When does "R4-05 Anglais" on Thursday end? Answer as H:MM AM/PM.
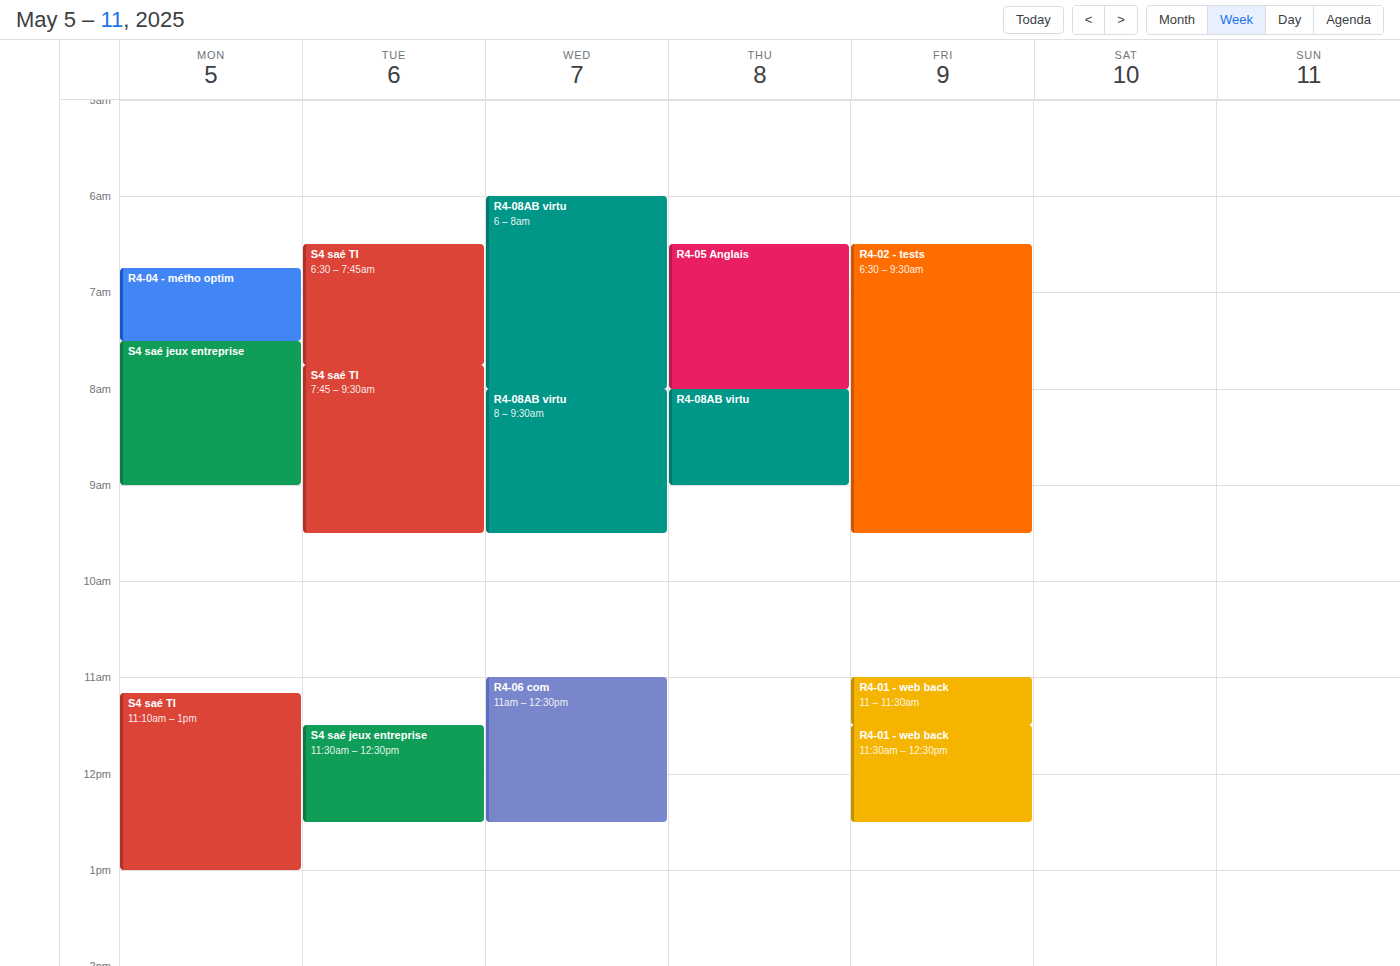
8:00 AM